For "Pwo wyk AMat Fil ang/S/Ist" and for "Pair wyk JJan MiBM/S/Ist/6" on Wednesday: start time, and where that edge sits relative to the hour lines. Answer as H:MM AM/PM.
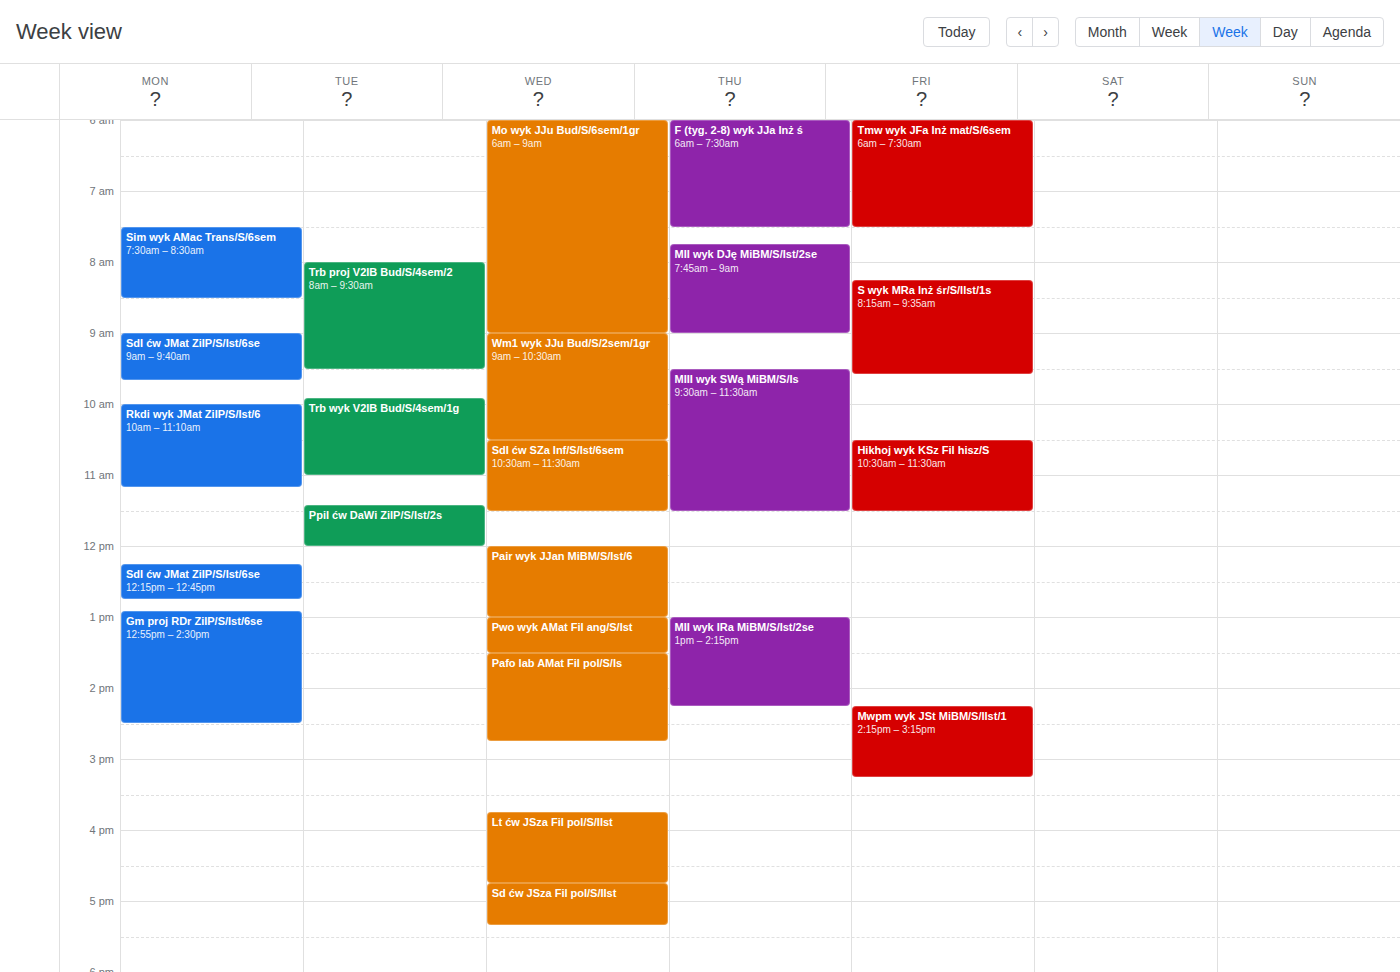
"Pwo wyk AMat Fil ang/S/Ist": 1:00 PM, exactly on the 1 PM line. "Pair wyk JJan MiBM/S/Ist/6": 12:00 PM, exactly on the 12 PM line.